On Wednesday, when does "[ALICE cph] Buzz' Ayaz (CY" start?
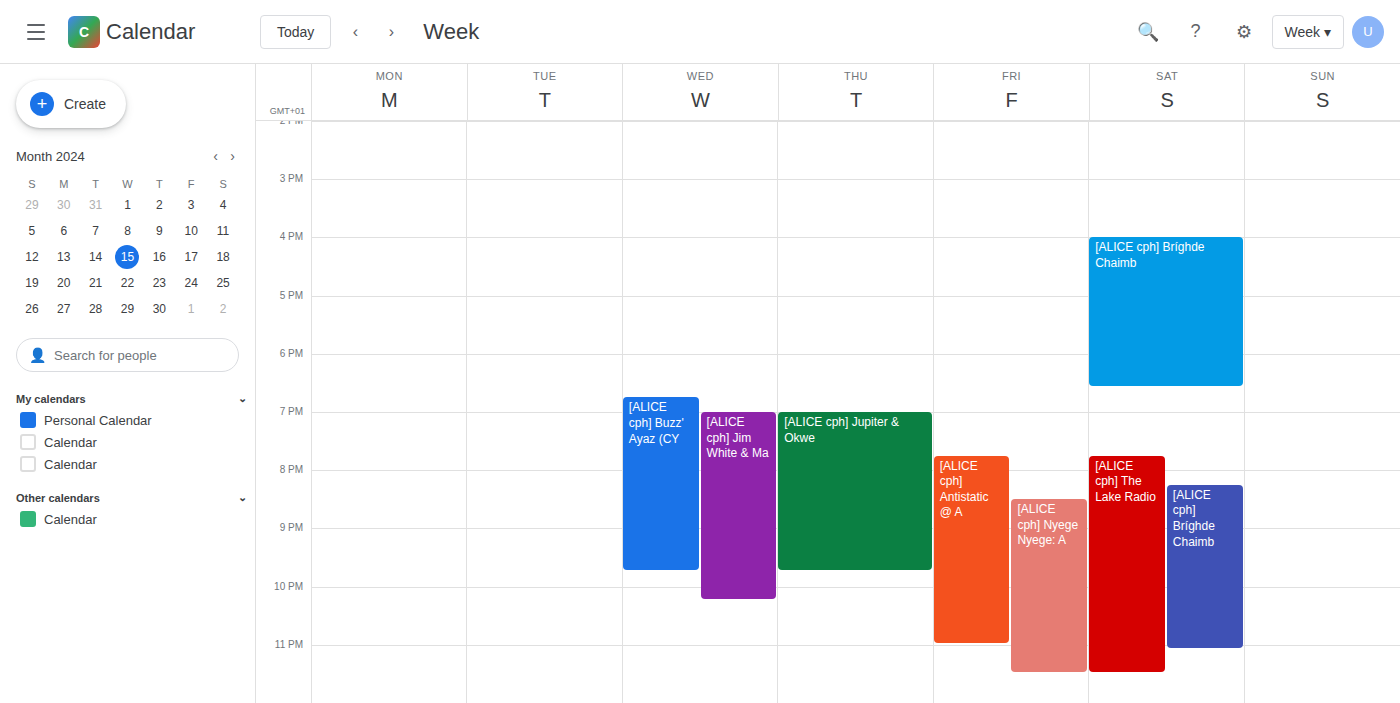
18:45